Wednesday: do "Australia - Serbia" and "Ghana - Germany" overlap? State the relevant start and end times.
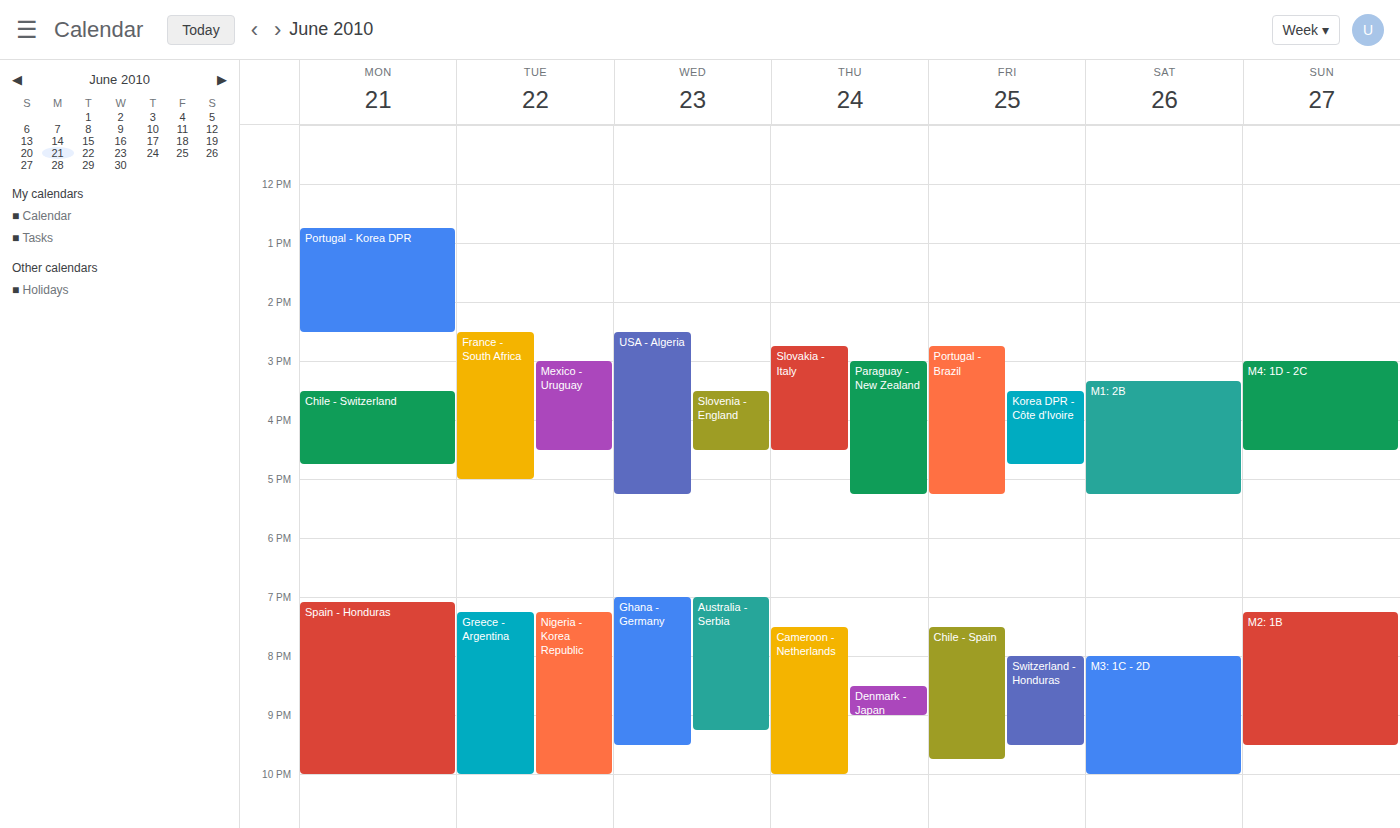
"Australia - Serbia" runs 7:00 PM to 9:15 PM, inside "Ghana - Germany" -- they overlap.